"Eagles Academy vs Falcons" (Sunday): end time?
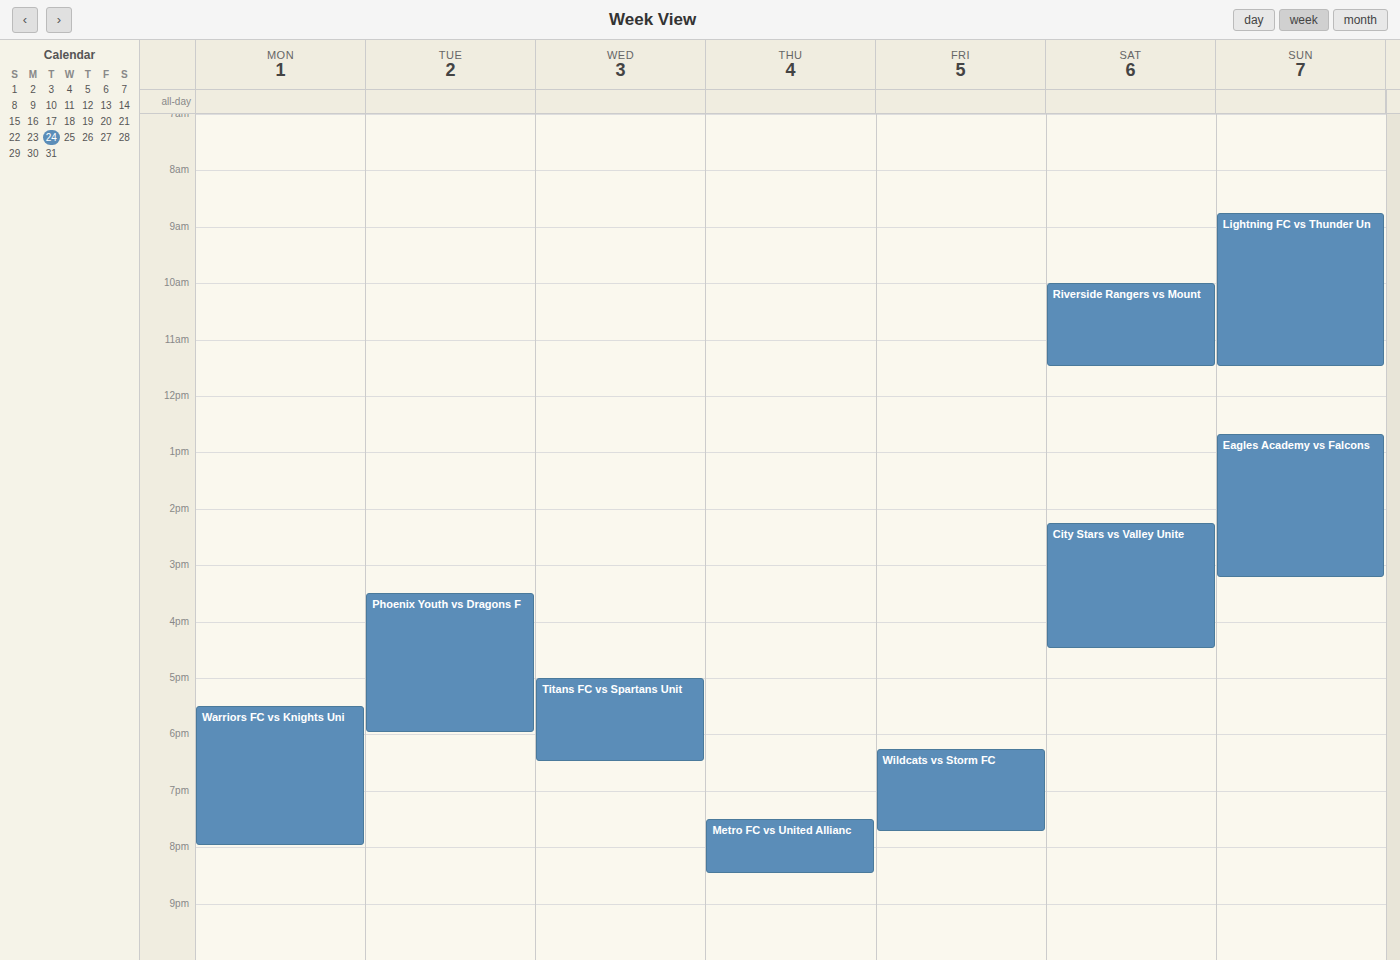
3:15 PM